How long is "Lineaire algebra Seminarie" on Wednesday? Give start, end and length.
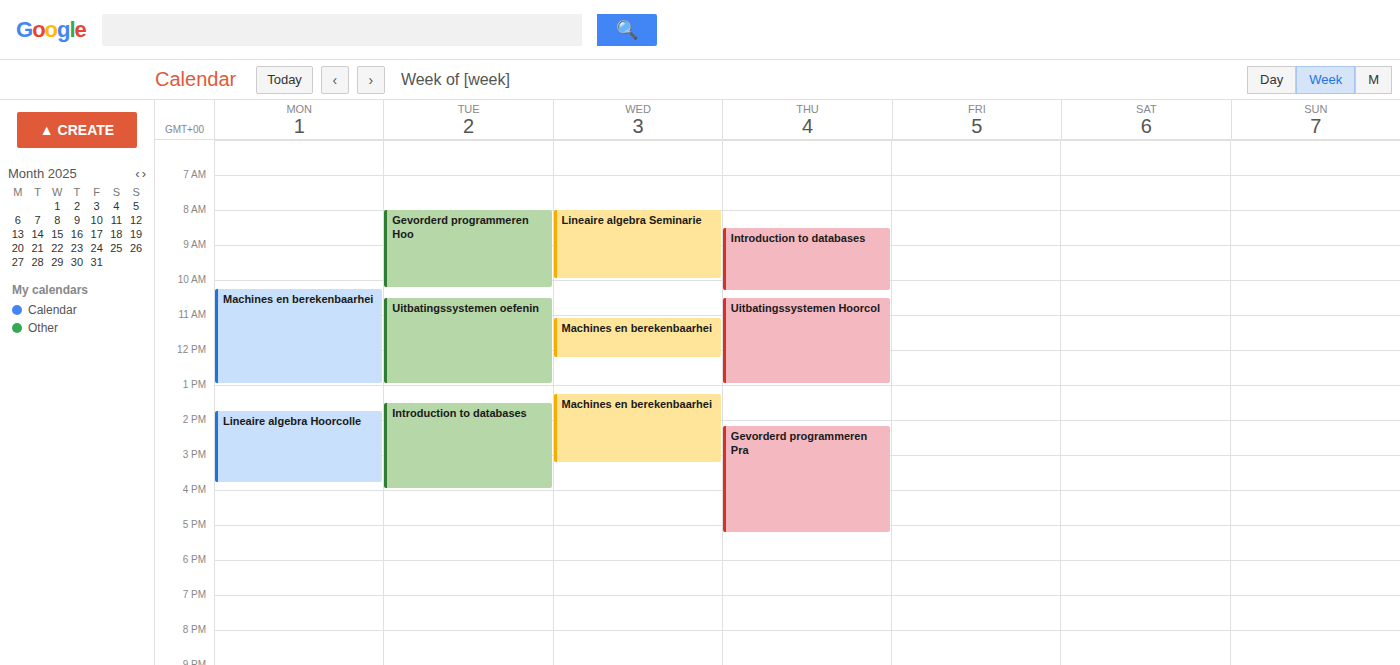
8:00 AM to 10:00 AM, 2 hours